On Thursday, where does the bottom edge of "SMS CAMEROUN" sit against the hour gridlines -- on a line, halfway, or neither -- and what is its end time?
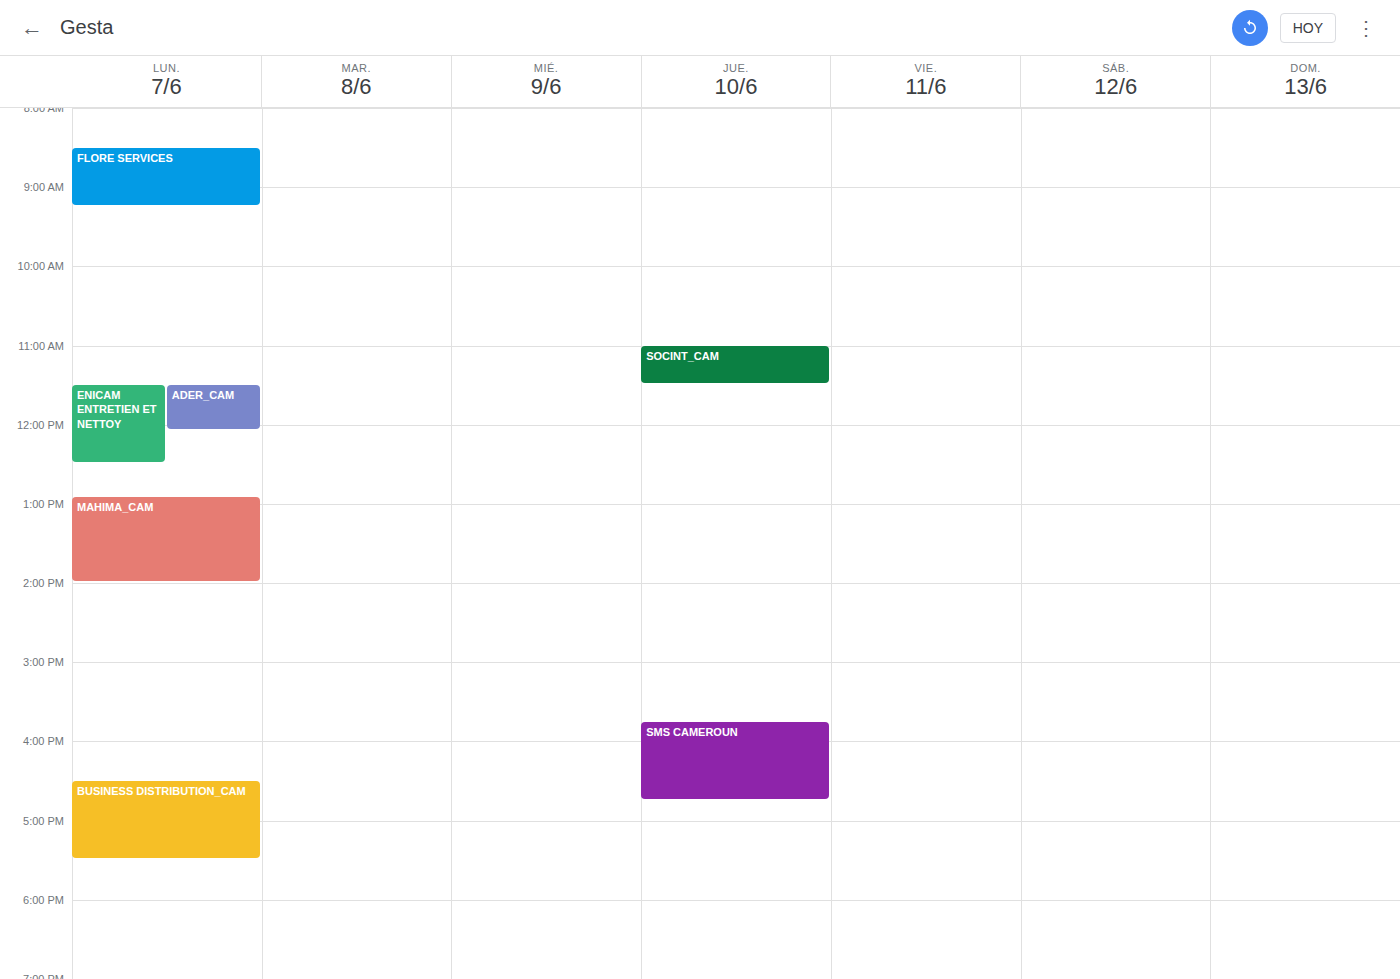
4:45 PM -- neither: three quarters of the way from the 4 PM line to the 5 PM line.